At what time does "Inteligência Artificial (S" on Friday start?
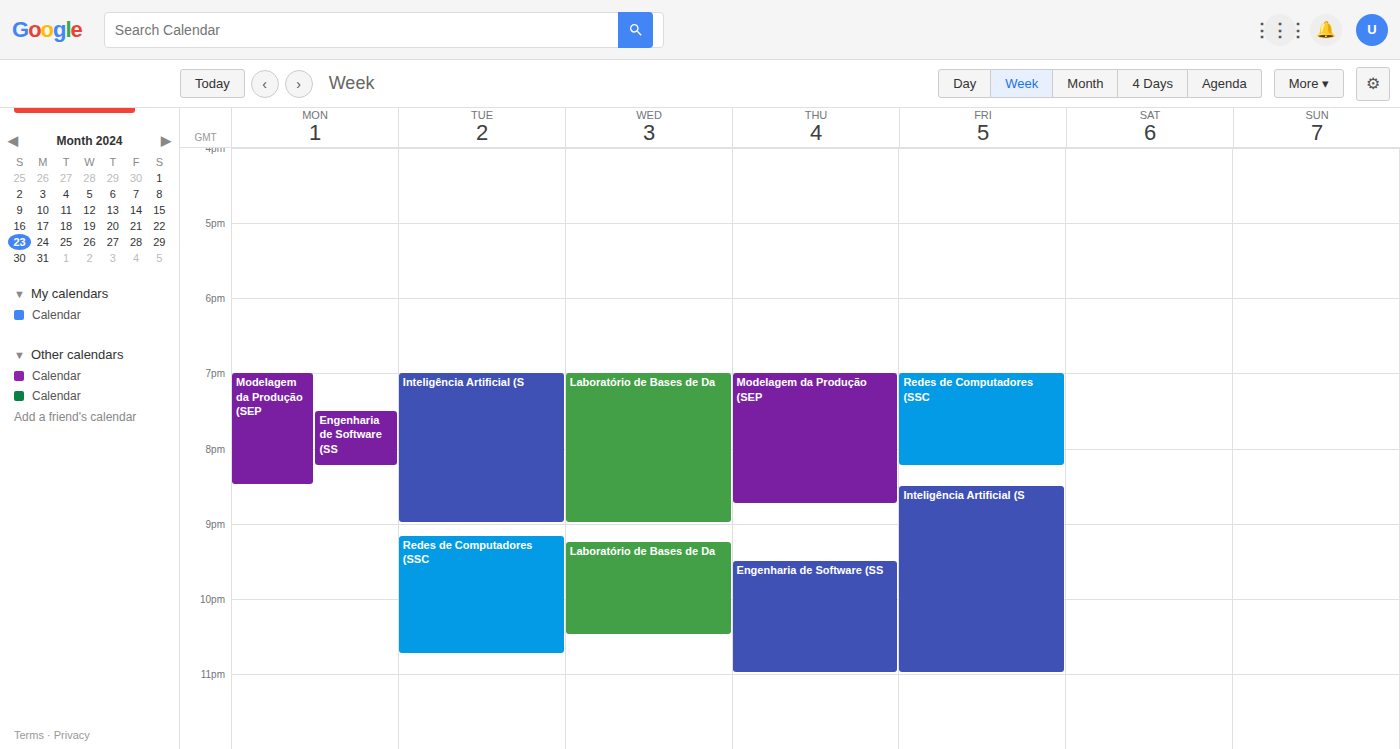
20:30